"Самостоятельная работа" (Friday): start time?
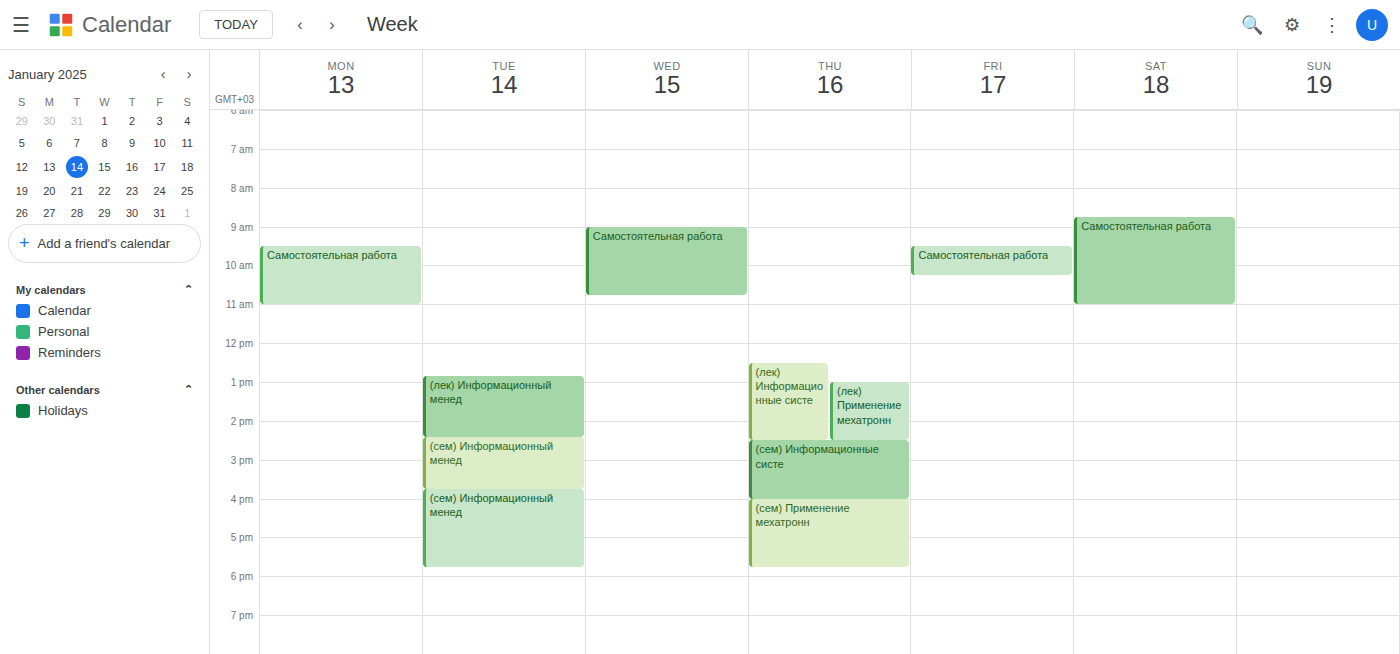
9:30 AM